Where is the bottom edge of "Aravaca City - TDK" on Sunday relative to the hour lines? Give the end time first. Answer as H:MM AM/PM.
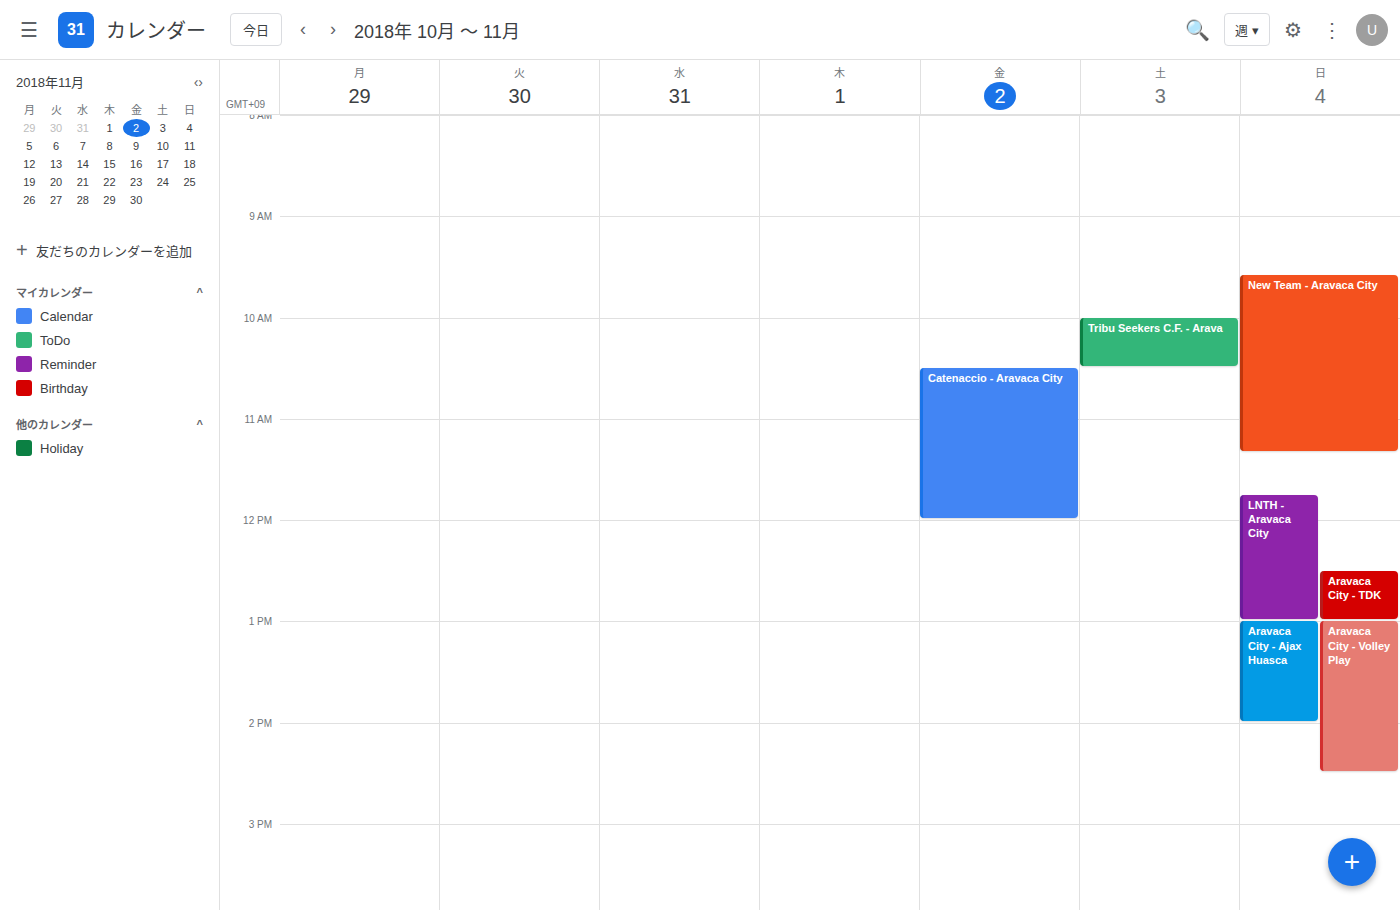
1:00 PM -- exactly on the 1 PM line.